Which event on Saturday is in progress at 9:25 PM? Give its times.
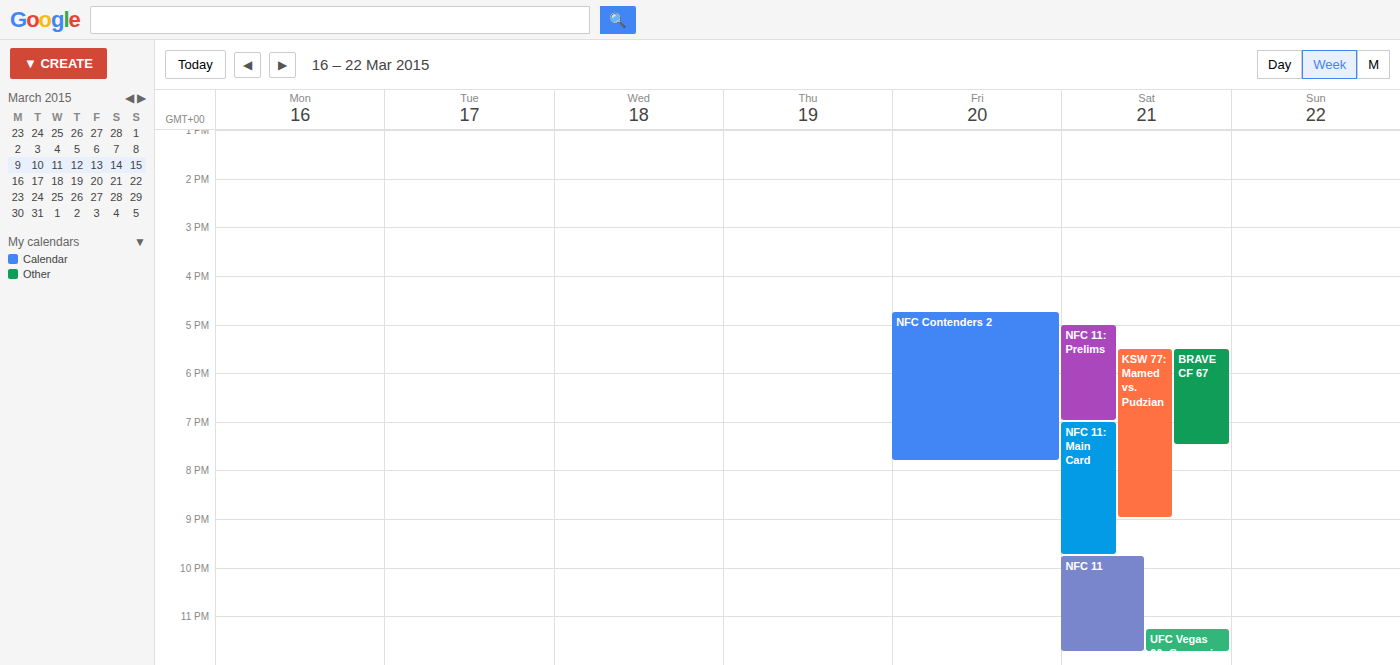
"NFC 11: Main Card", 7:00 PM to 9:45 PM